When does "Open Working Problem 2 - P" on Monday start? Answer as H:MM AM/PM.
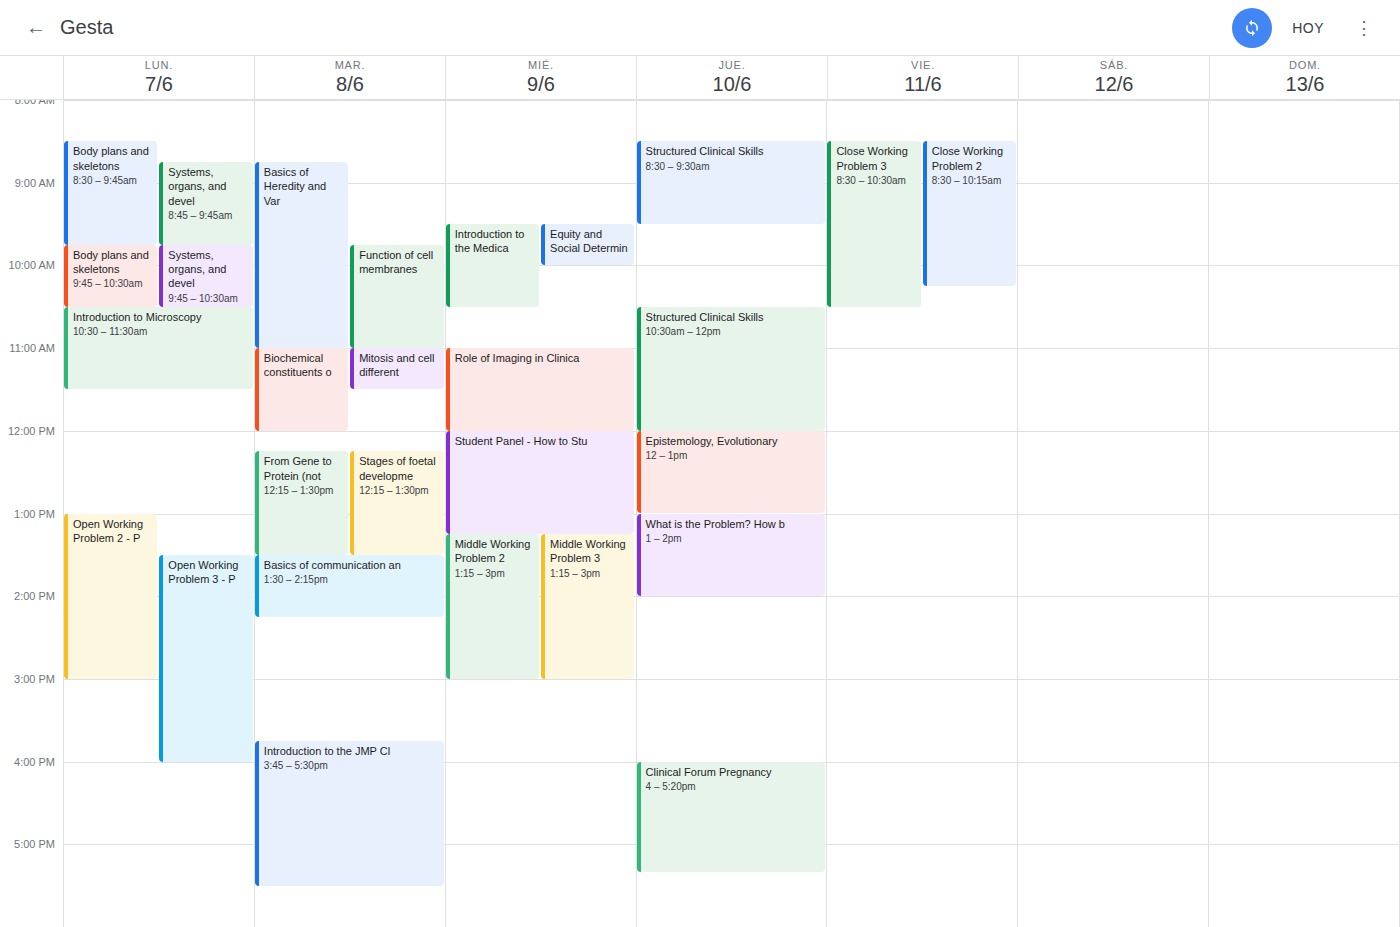
1:00 PM